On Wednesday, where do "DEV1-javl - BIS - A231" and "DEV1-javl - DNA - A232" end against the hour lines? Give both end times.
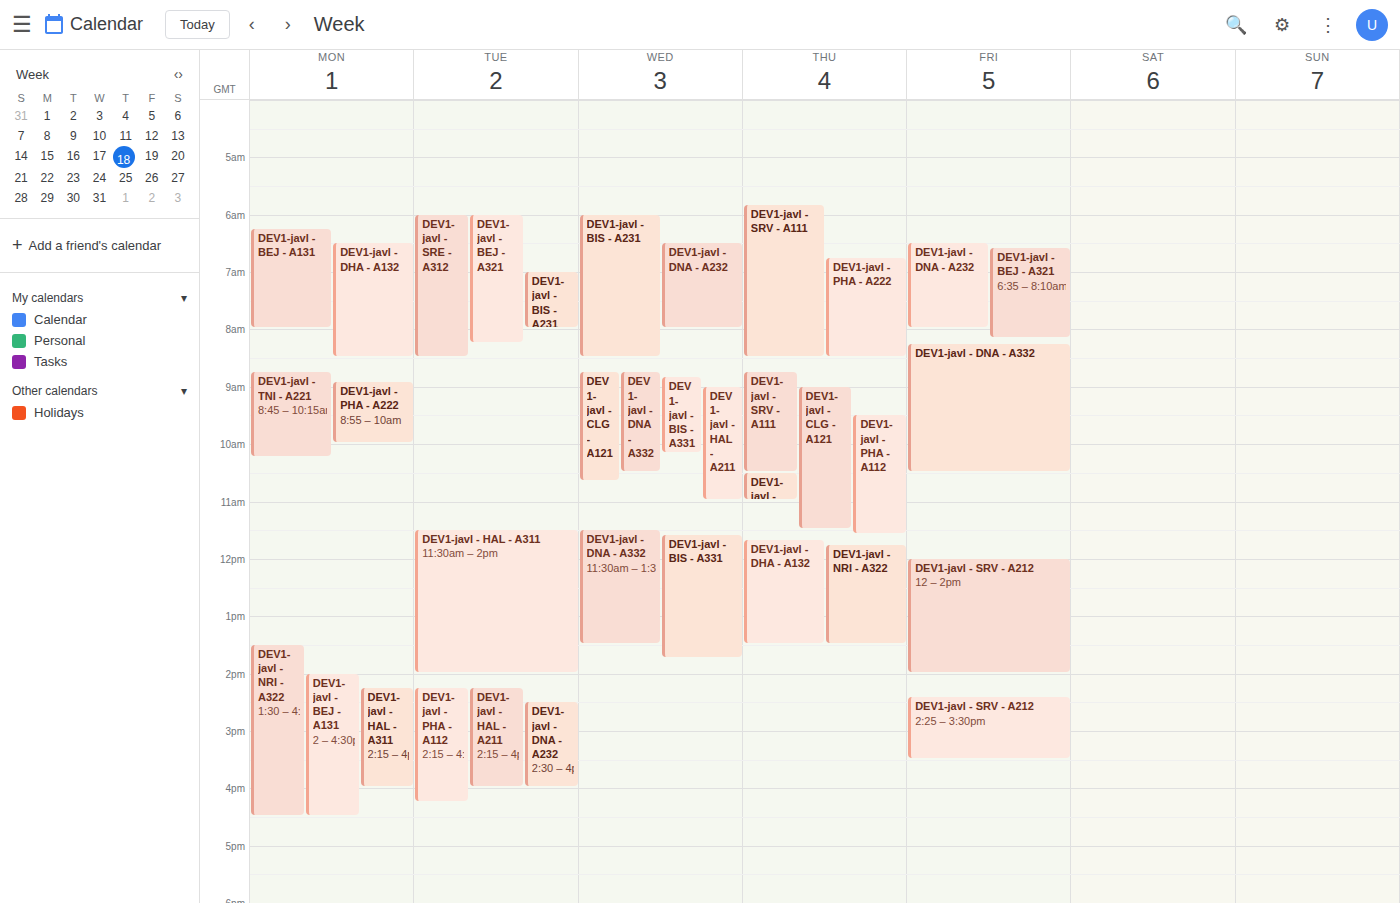
"DEV1-javl - BIS - A231": 8:30 AM, halfway between the 8 AM and 9 AM lines. "DEV1-javl - DNA - A232": 8:00 AM, exactly on the 8 AM line.